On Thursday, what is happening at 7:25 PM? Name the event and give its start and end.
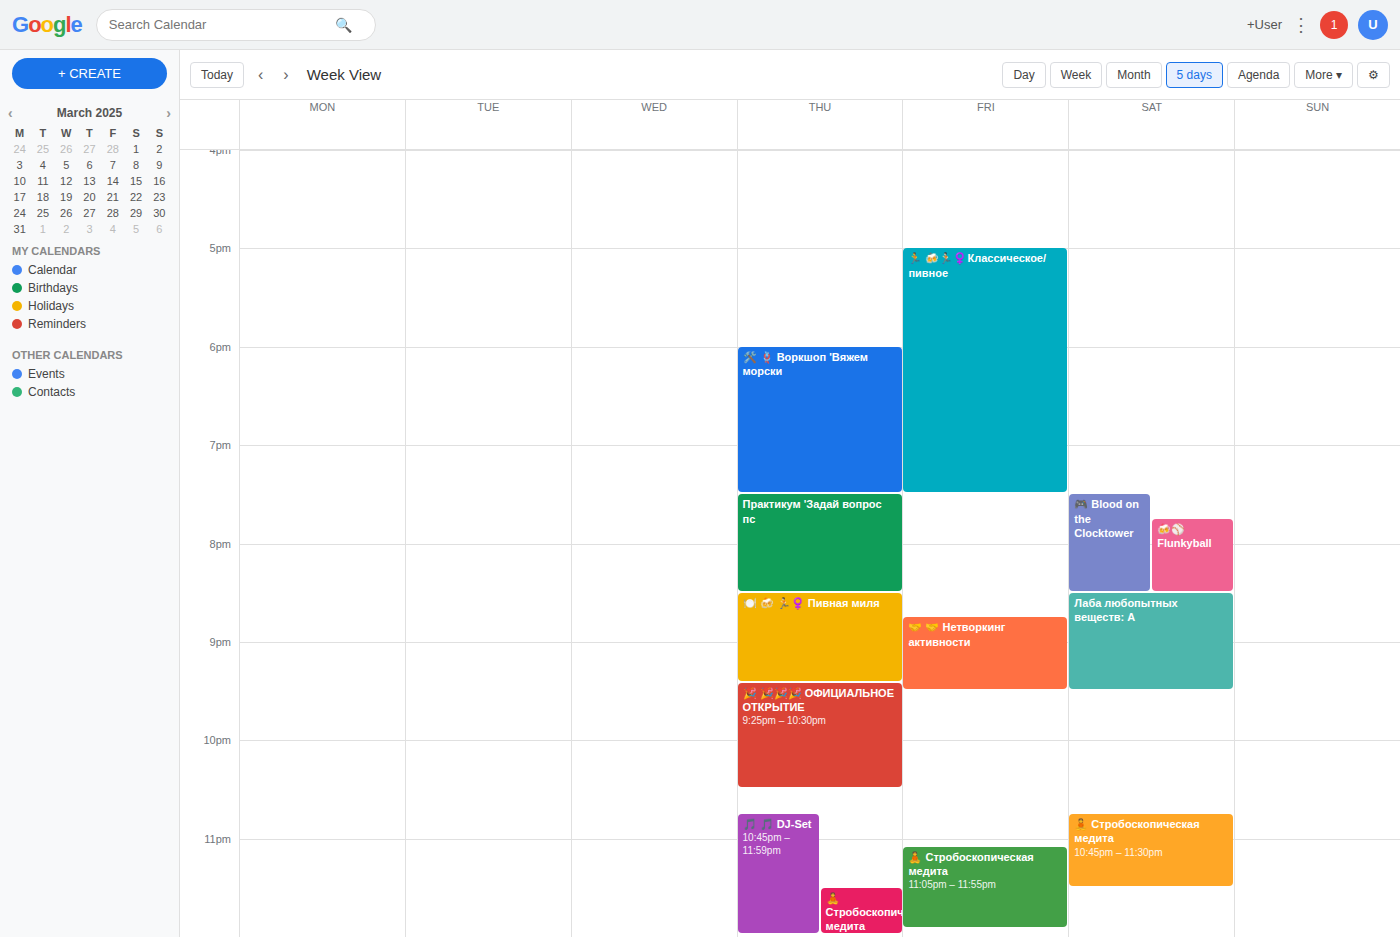
"🛠️ 🪢 Воркшоп 'Вяжем морски", 6:00 PM to 7:30 PM